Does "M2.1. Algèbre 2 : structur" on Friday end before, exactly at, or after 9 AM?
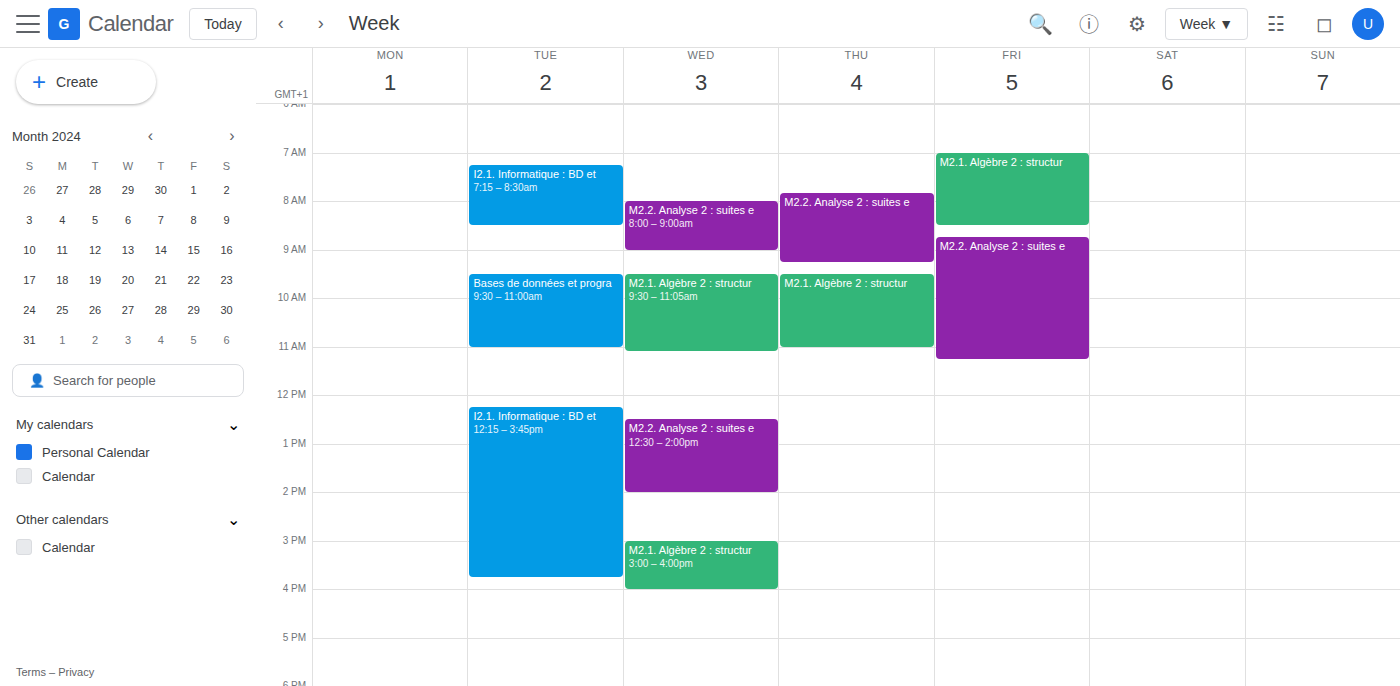
8:30 AM -- before 9 AM, 30 minutes above the 9 AM line.